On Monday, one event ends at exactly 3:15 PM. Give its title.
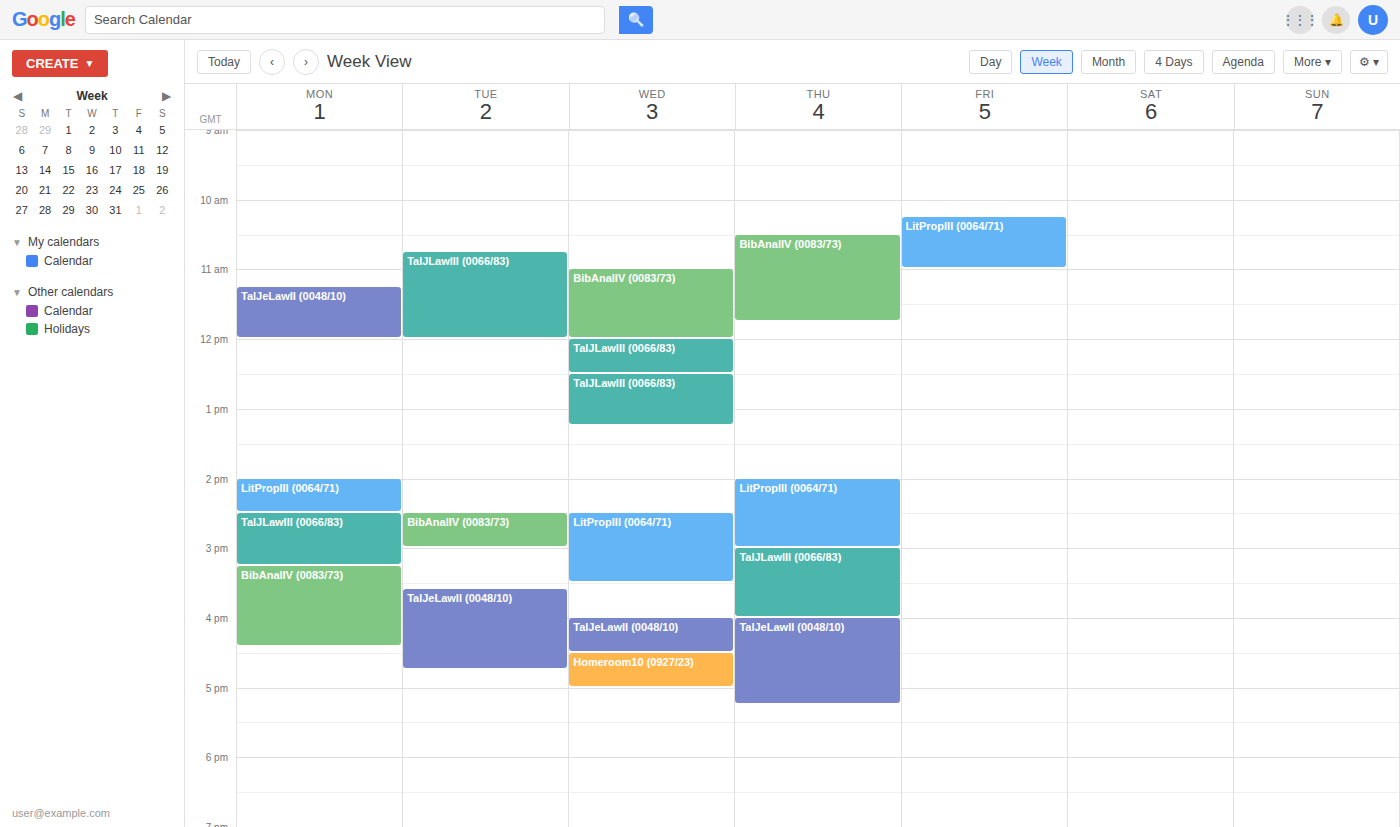
"TalJLawIII (0066/83)"